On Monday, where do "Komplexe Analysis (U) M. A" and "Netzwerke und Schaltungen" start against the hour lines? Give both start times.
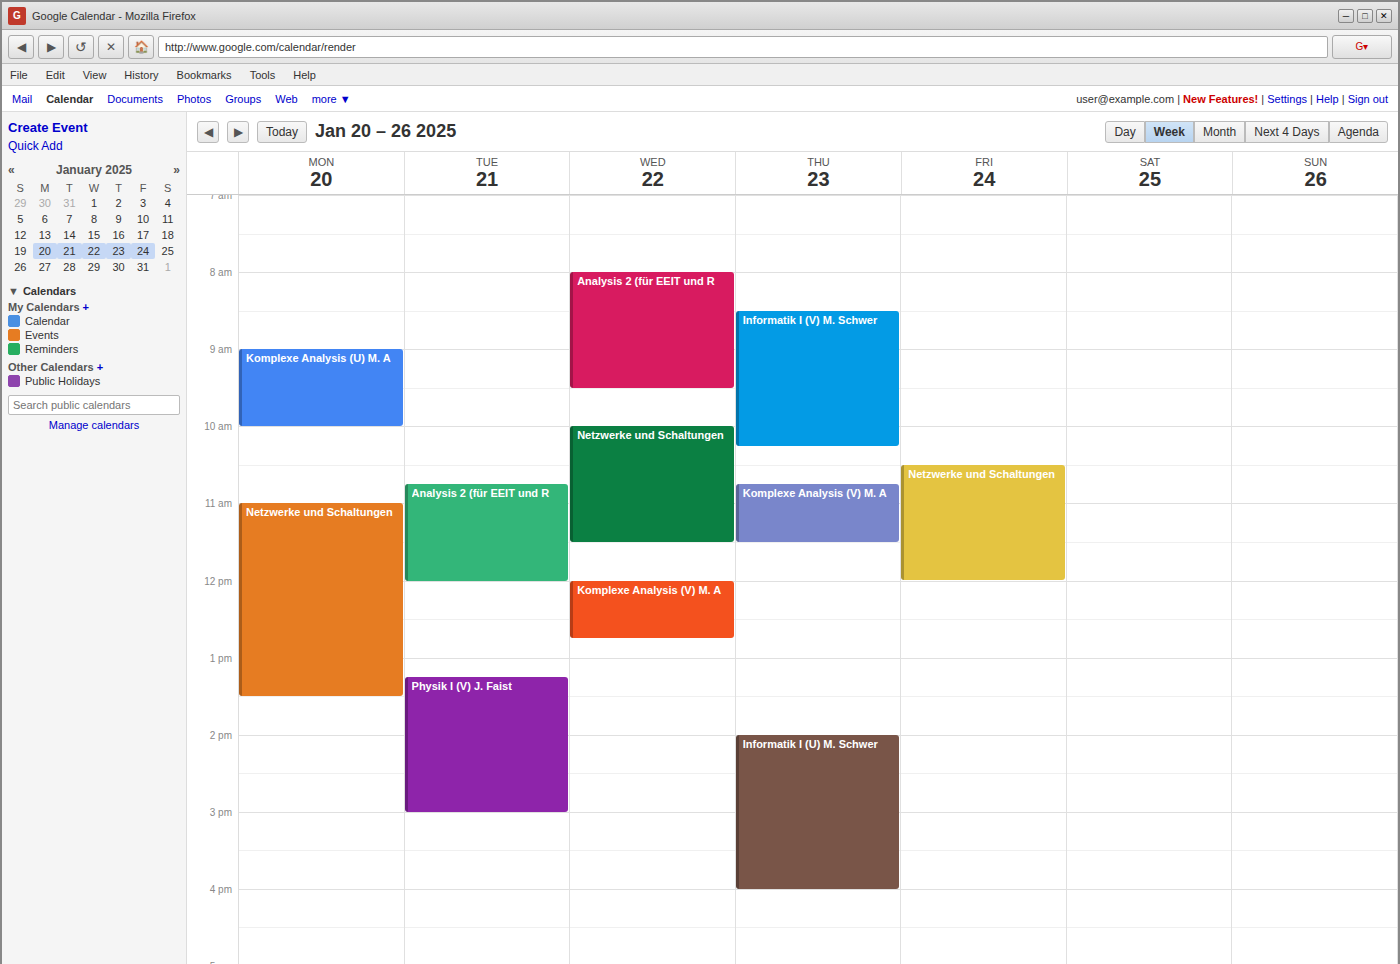
"Komplexe Analysis (U) M. A": 9:00 AM, exactly on the 9 AM line. "Netzwerke und Schaltungen": 11:00 AM, exactly on the 11 AM line.